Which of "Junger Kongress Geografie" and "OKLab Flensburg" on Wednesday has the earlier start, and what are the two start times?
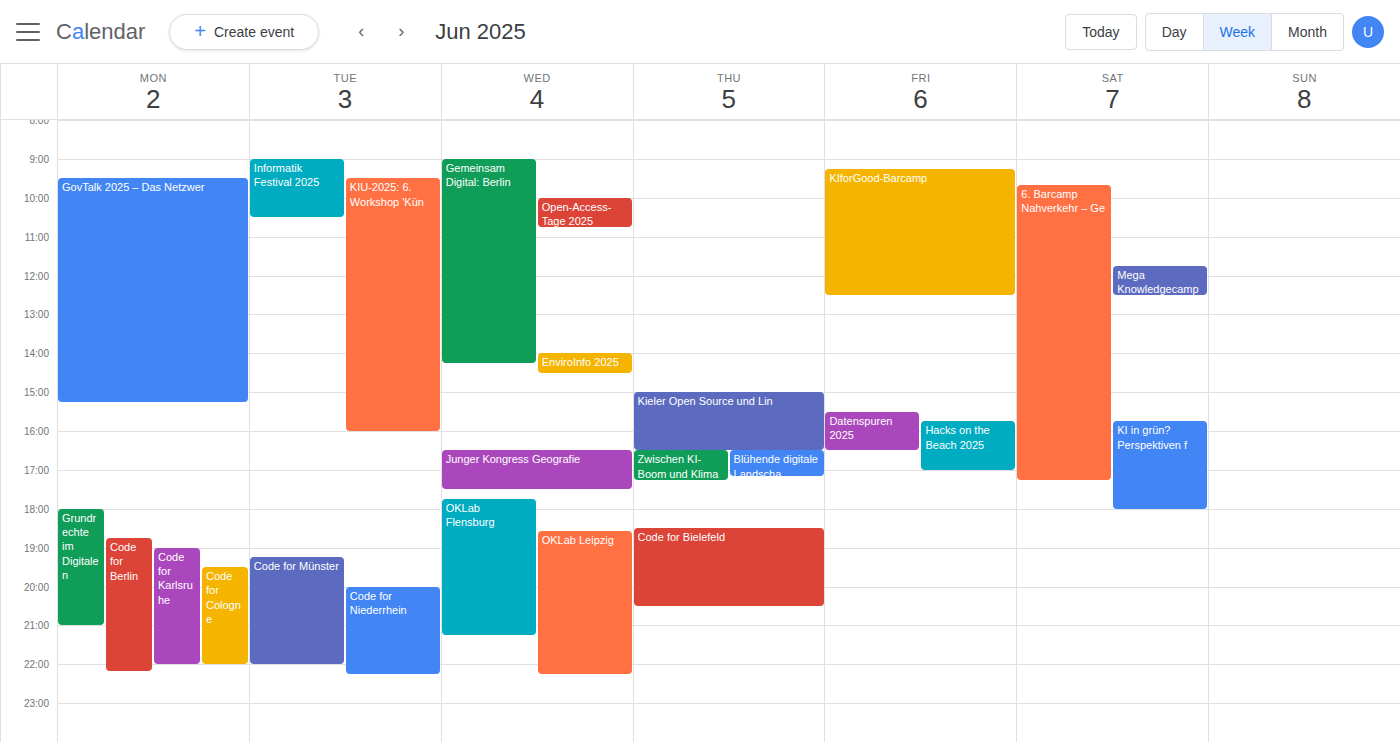
"Junger Kongress Geografie" 16:30; "OKLab Flensburg" 17:45.